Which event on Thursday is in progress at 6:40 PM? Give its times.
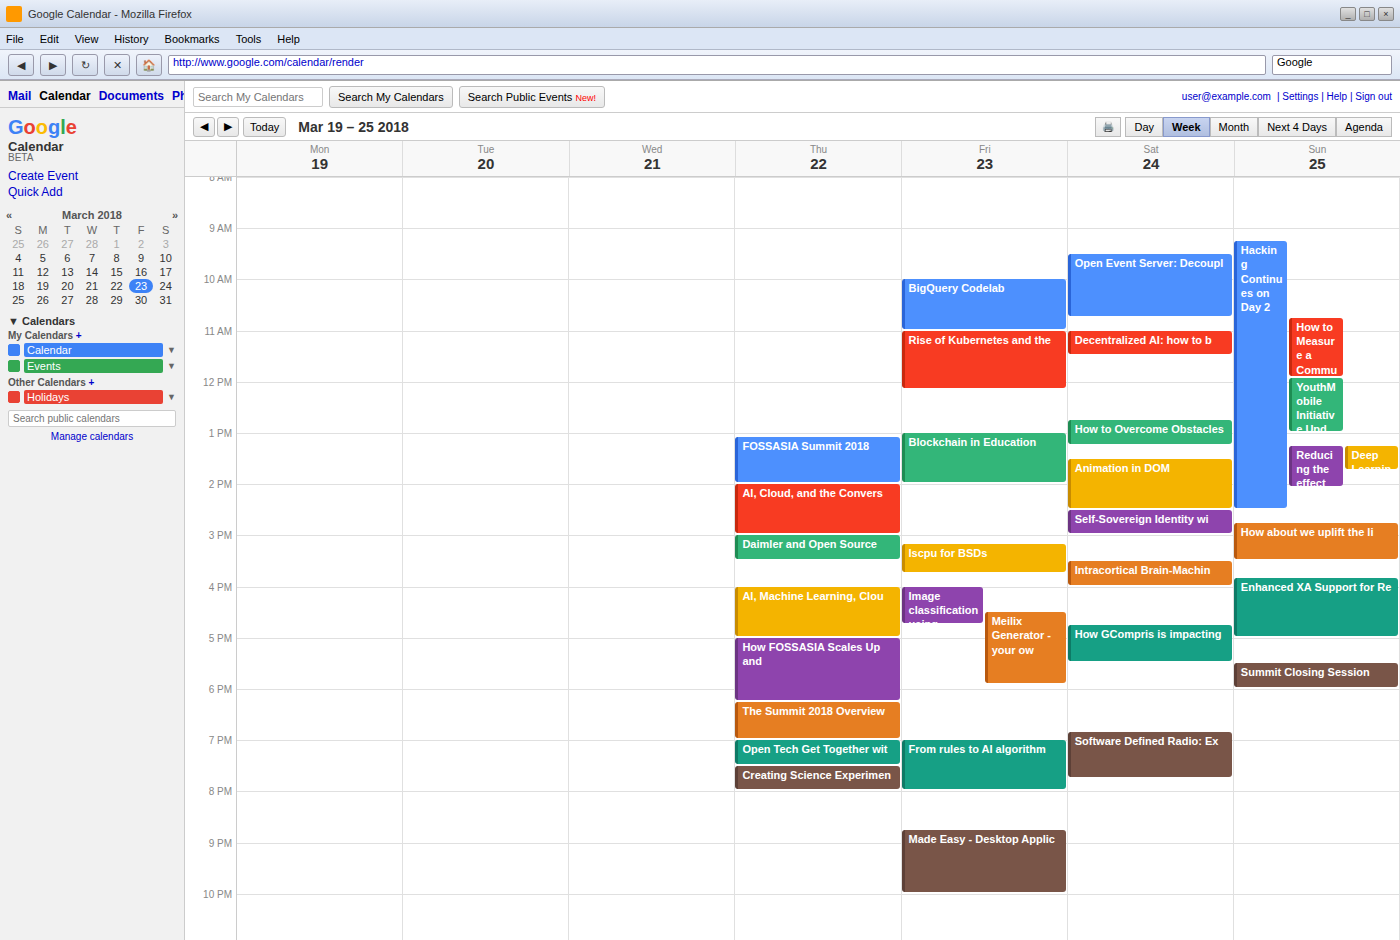
"The Summit 2018 Overview", 6:15 PM to 7:00 PM